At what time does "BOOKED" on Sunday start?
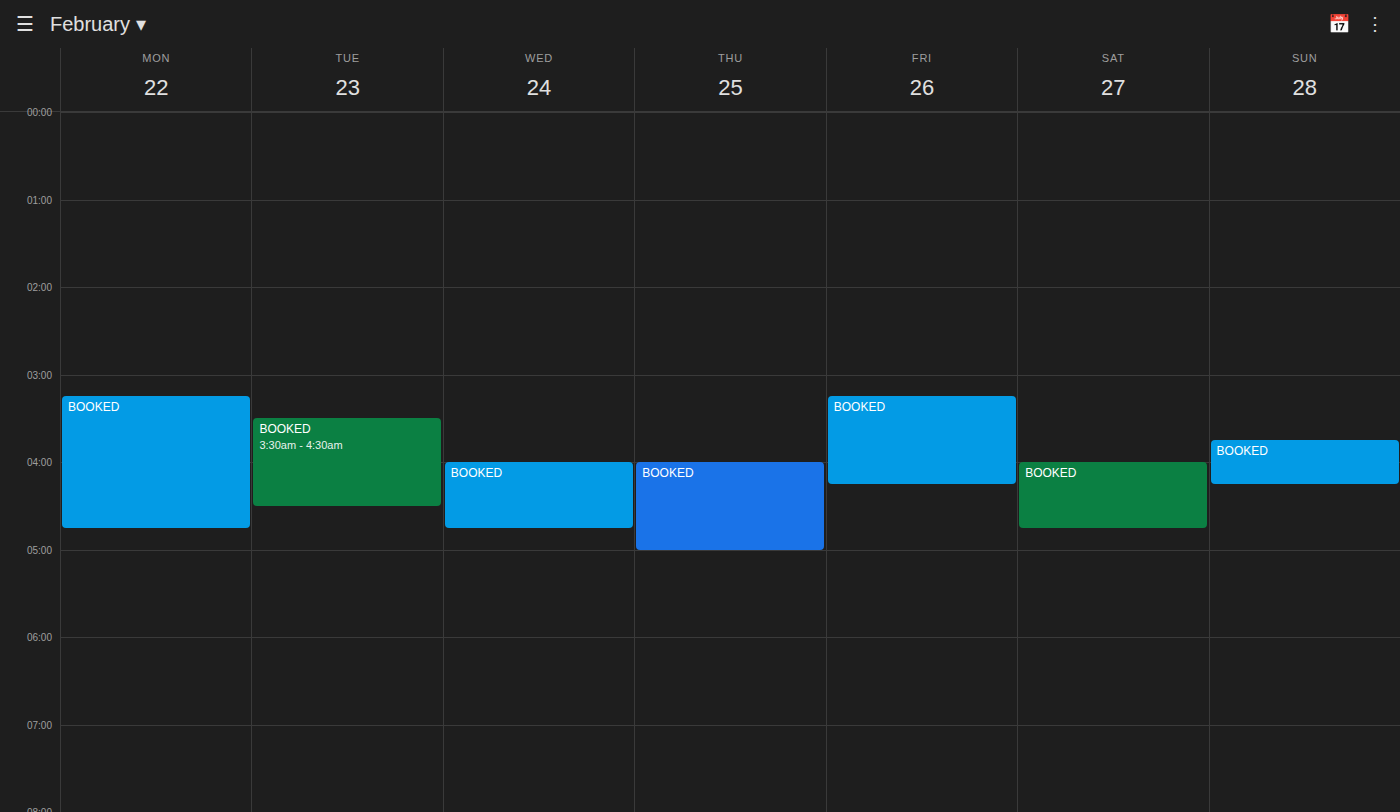
3:45 AM